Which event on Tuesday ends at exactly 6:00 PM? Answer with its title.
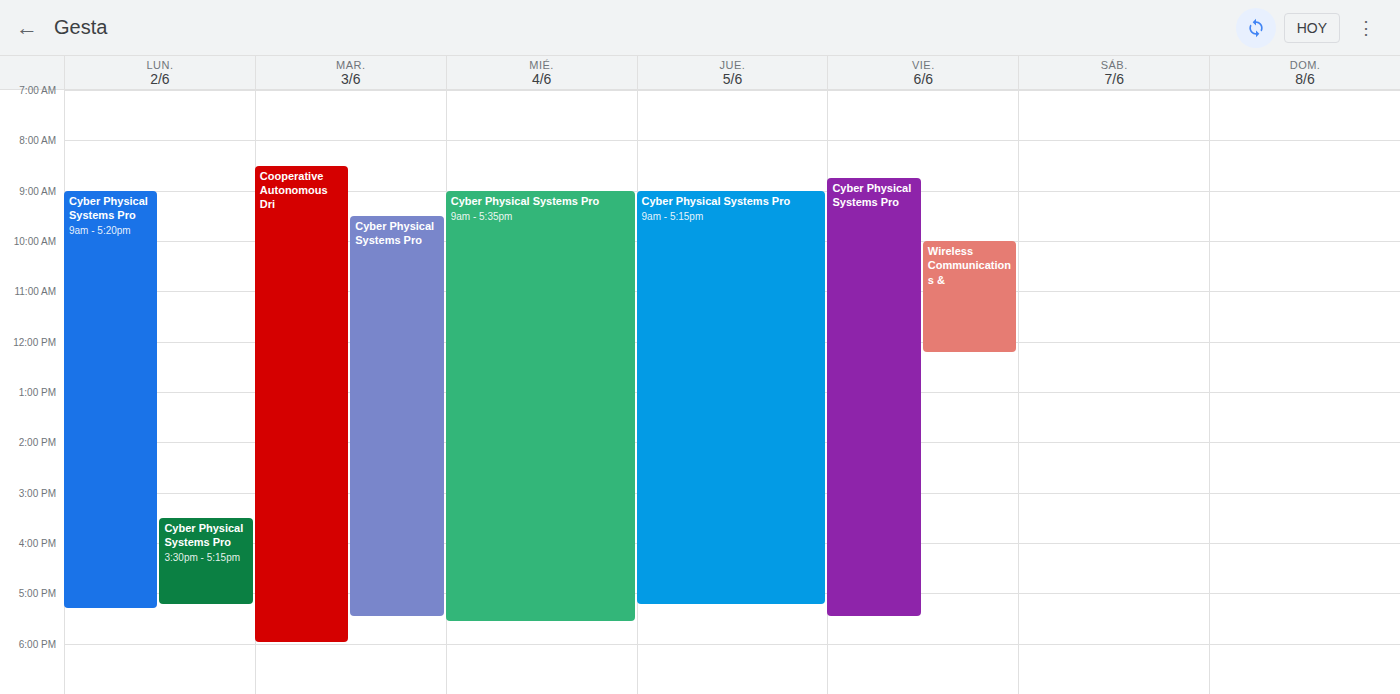
"Cooperative Autonomous Dri"